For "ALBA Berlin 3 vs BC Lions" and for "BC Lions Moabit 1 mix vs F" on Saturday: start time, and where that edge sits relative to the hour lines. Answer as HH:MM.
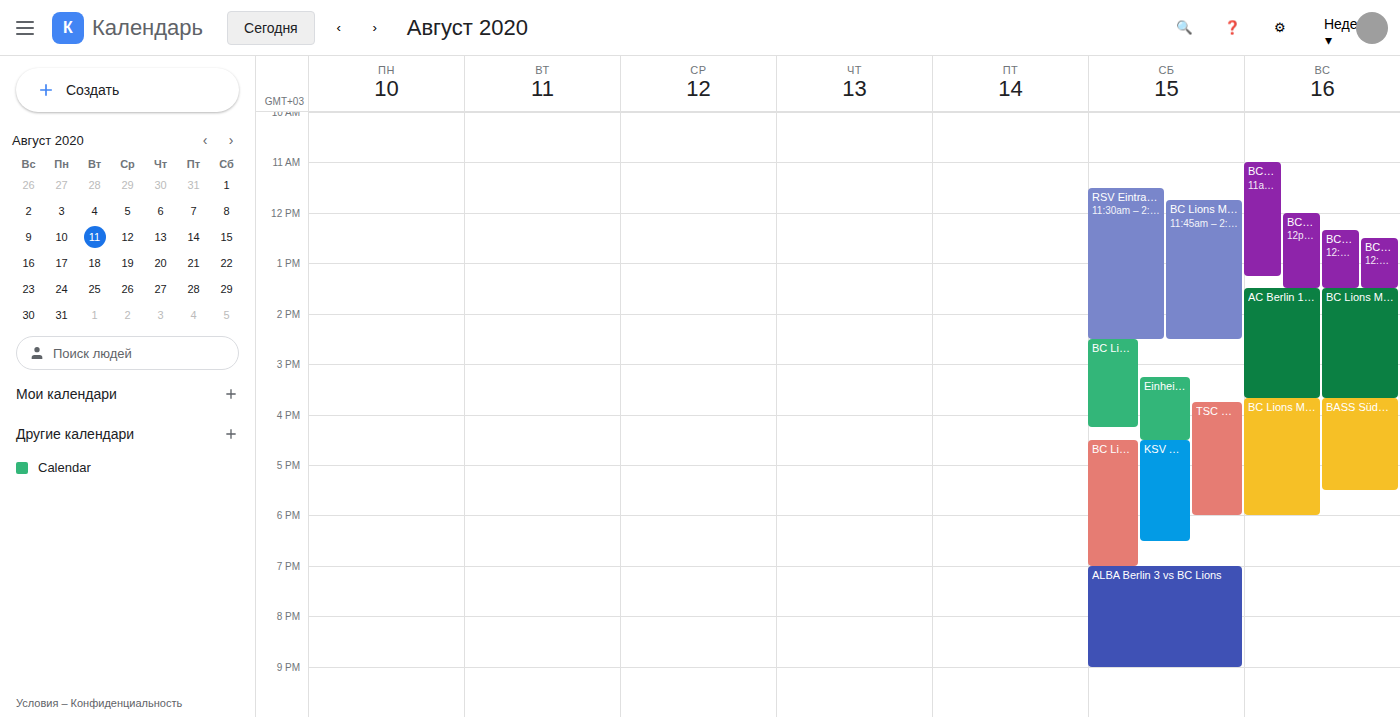
"ALBA Berlin 3 vs BC Lions": 19:00, exactly on the 19:00 line. "BC Lions Moabit 1 mix vs F": 16:30, halfway between the 16:00 and 17:00 lines.